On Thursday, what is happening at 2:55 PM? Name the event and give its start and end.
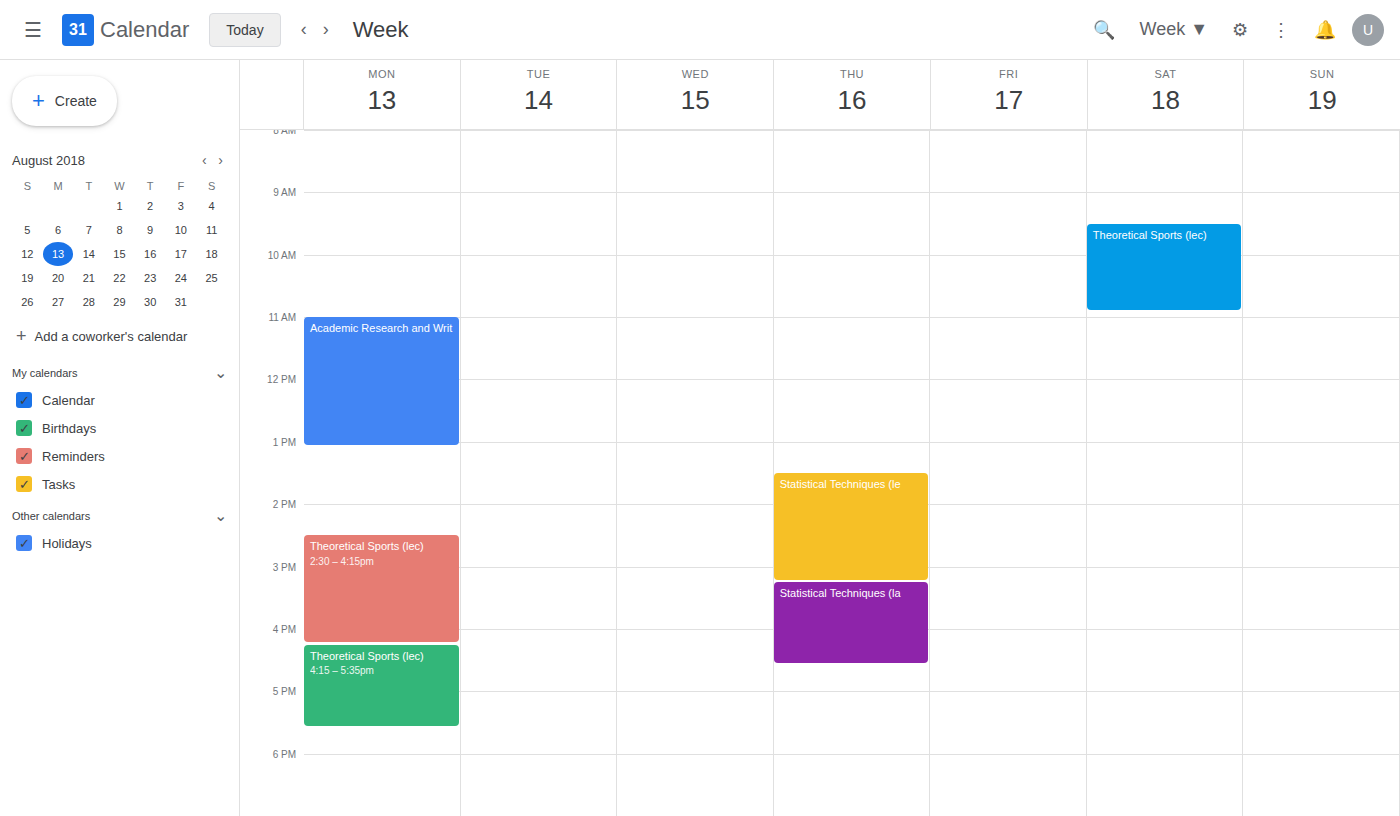
"Statistical Techniques (le", 1:30 PM to 3:15 PM